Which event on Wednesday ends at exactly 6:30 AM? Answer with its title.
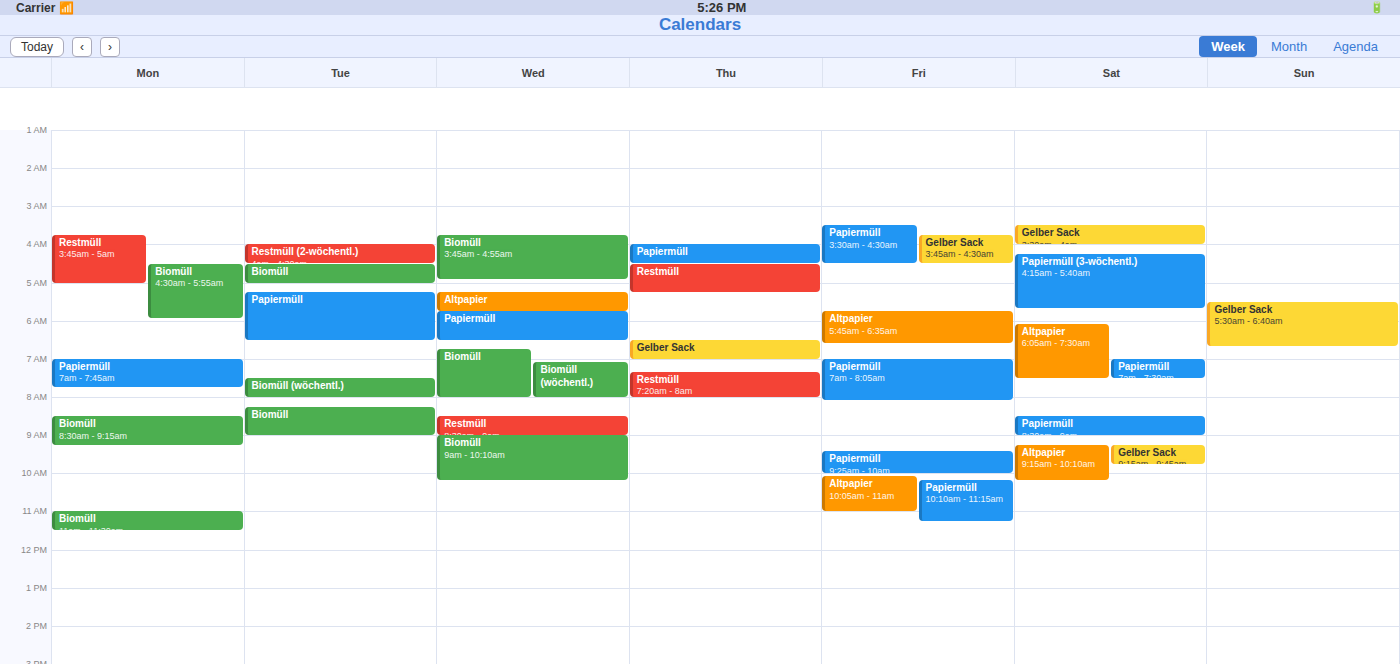
"Papiermüll"